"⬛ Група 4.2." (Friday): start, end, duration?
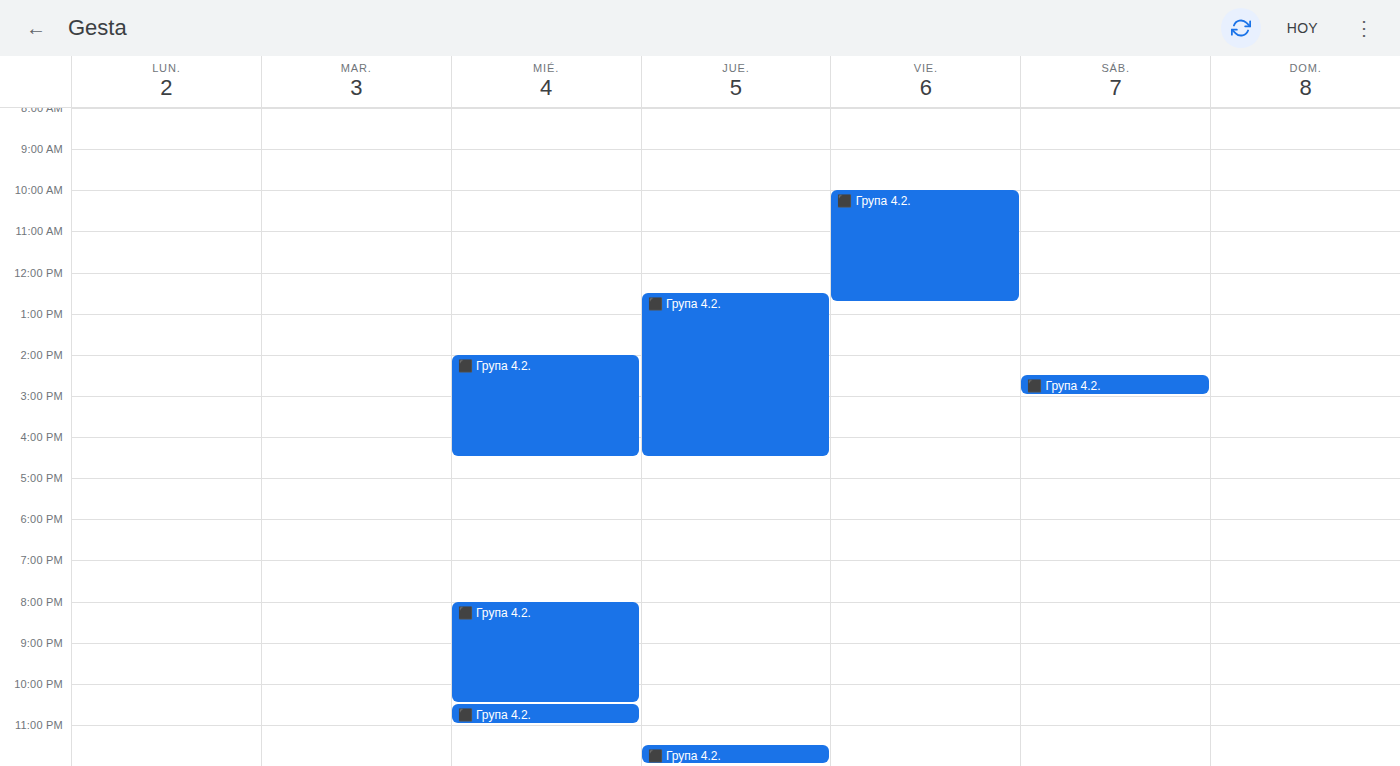
10:00 to 12:45, 2 hours 45 minutes